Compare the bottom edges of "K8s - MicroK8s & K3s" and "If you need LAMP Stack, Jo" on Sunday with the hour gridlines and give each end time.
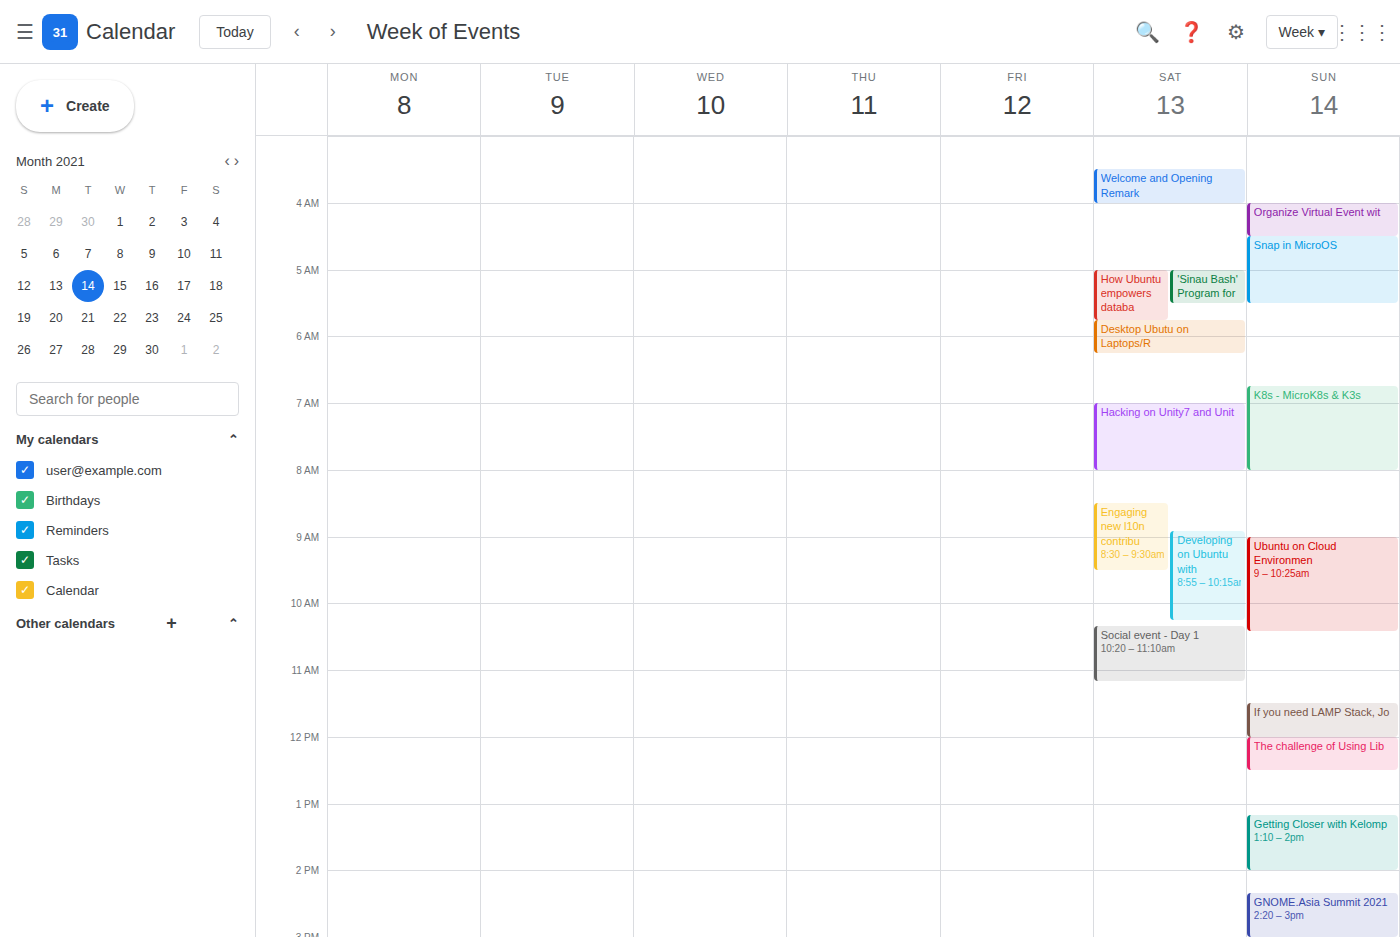
"K8s - MicroK8s & K3s": 8:00 AM, exactly on the 8 AM line. "If you need LAMP Stack, Jo": 12:00 PM, exactly on the 12 PM line.